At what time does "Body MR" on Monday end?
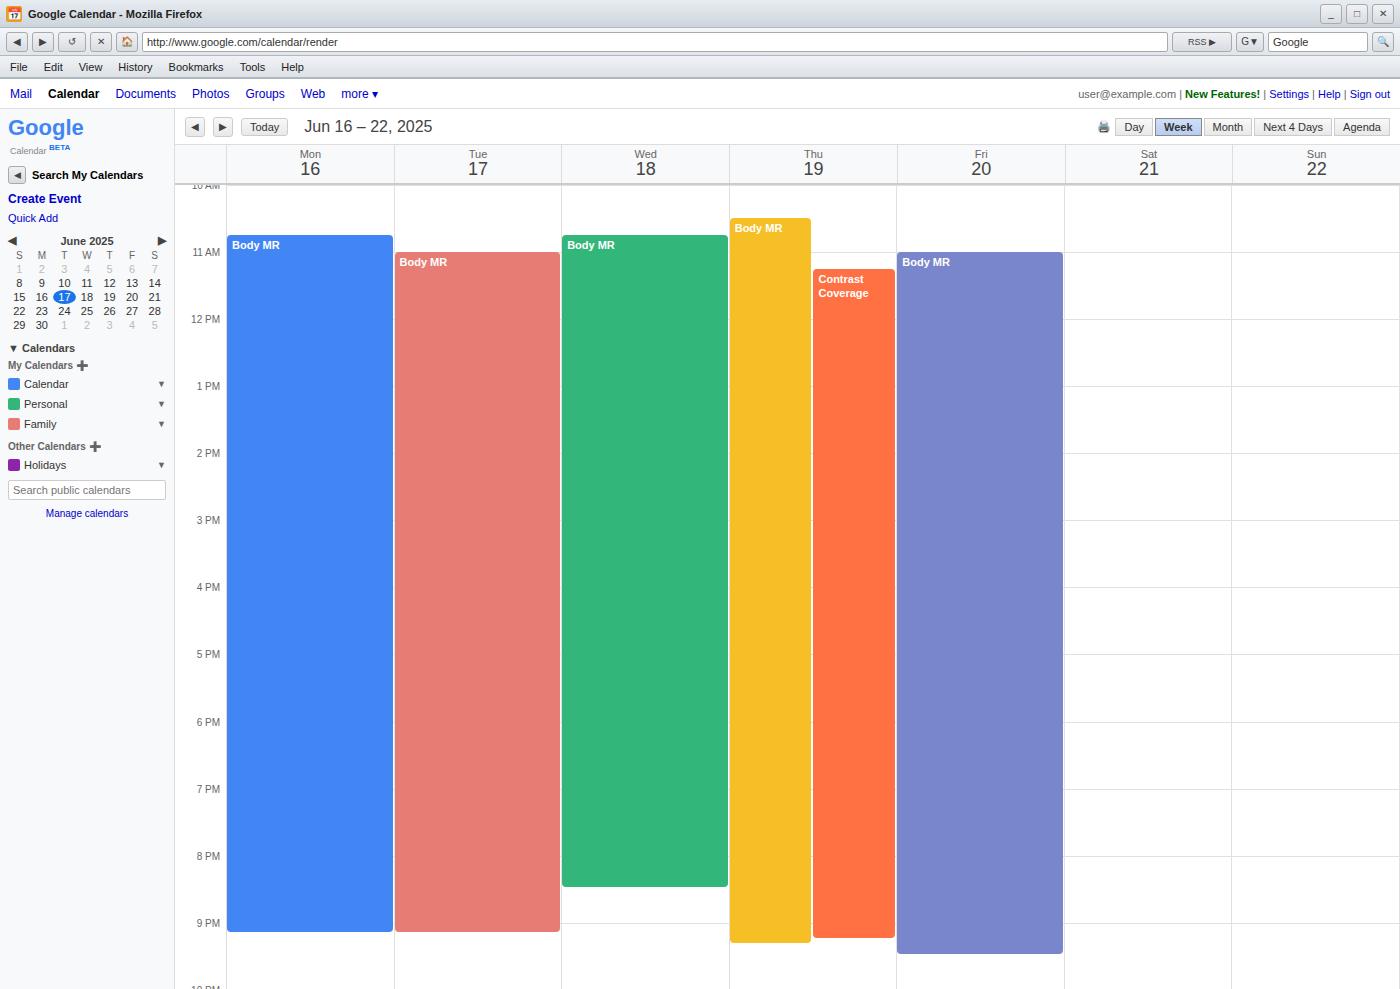
9:10 PM